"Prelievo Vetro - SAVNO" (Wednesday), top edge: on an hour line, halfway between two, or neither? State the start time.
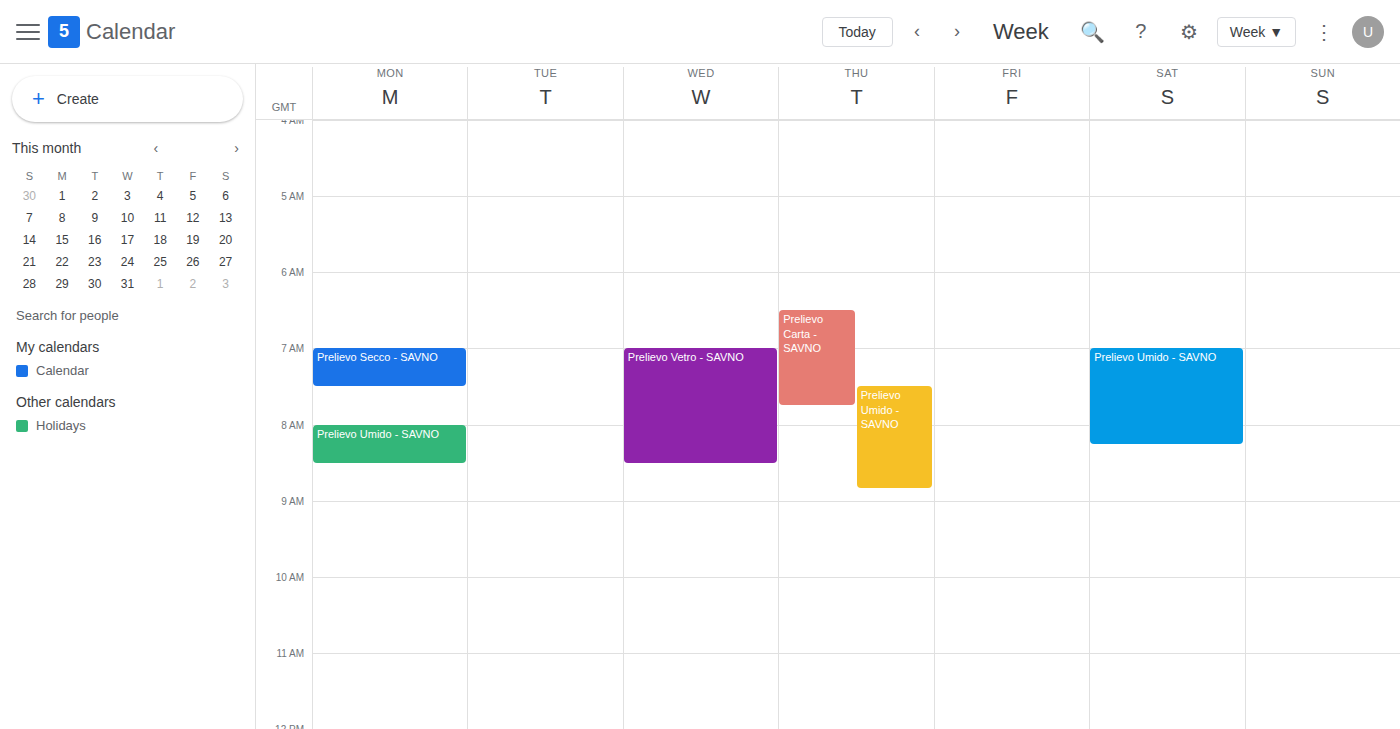
7:00 AM -- exactly on the 7 AM line.